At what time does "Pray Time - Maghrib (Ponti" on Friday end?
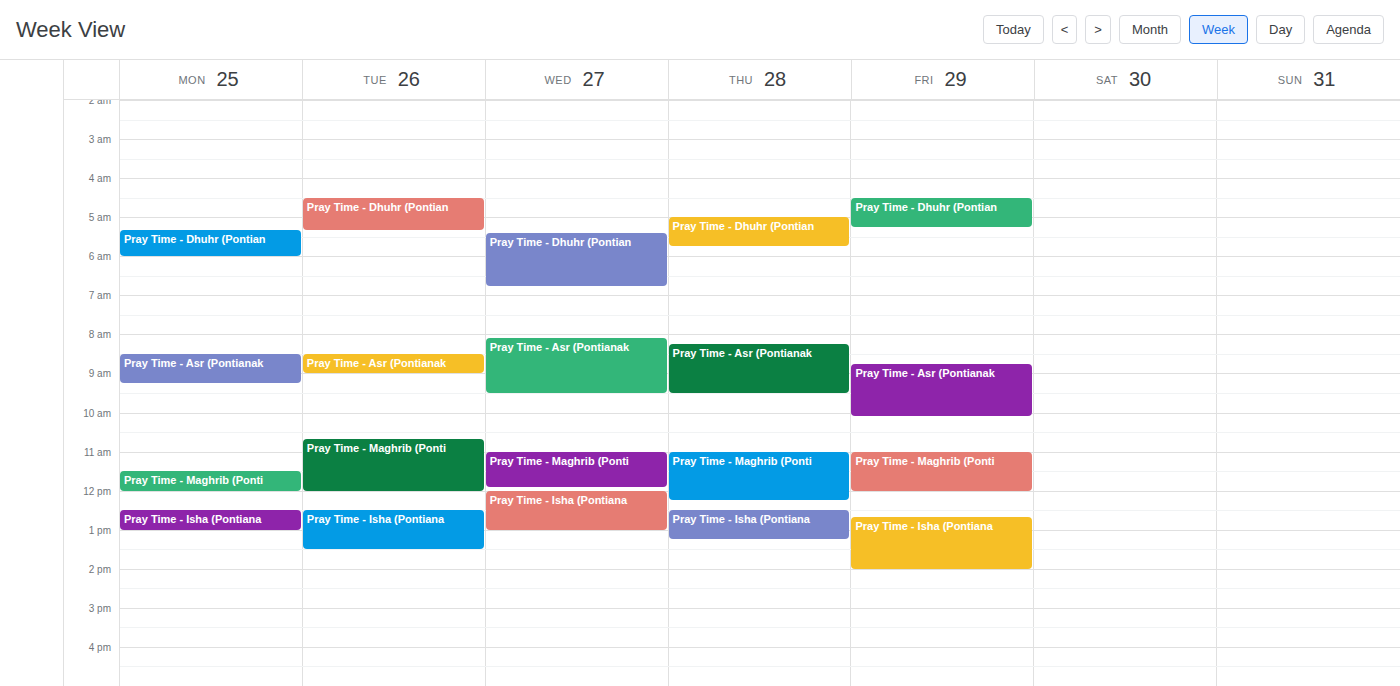
12:00